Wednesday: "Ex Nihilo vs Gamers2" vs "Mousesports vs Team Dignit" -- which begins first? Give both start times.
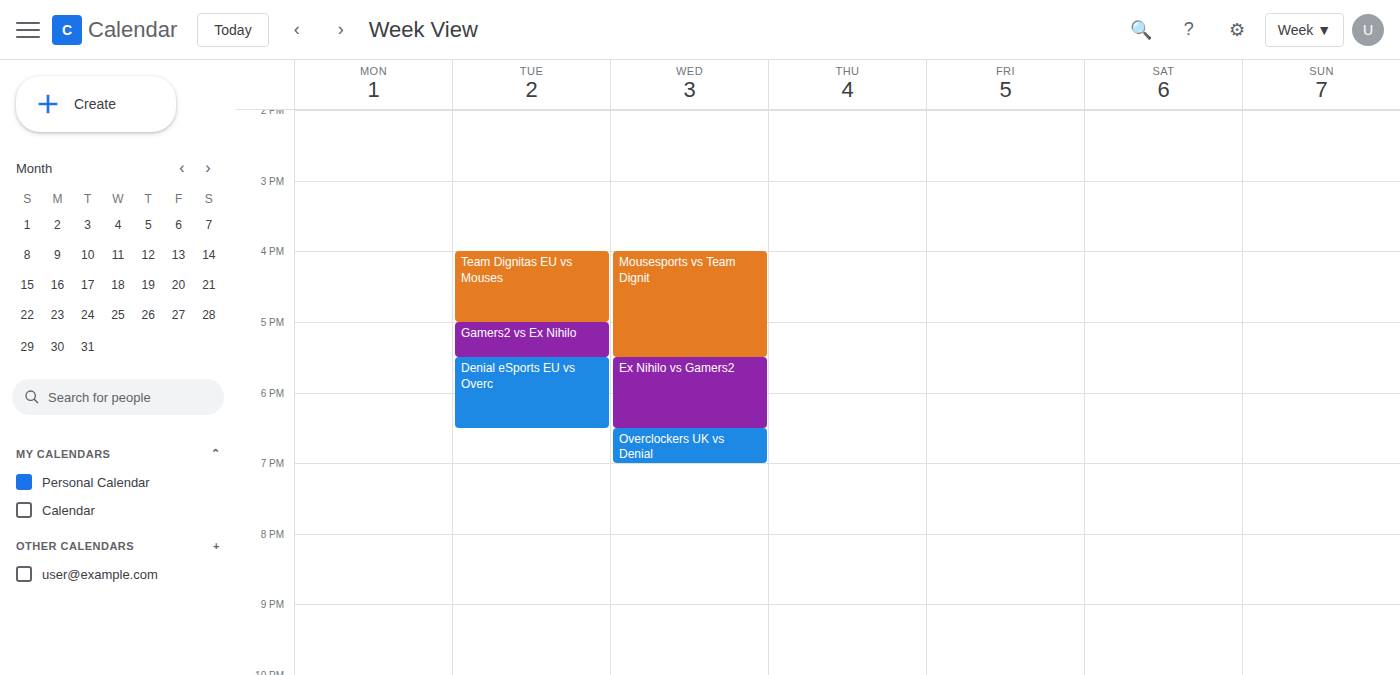
"Mousesports vs Team Dignit" 4:00 PM; "Ex Nihilo vs Gamers2" 5:30 PM.